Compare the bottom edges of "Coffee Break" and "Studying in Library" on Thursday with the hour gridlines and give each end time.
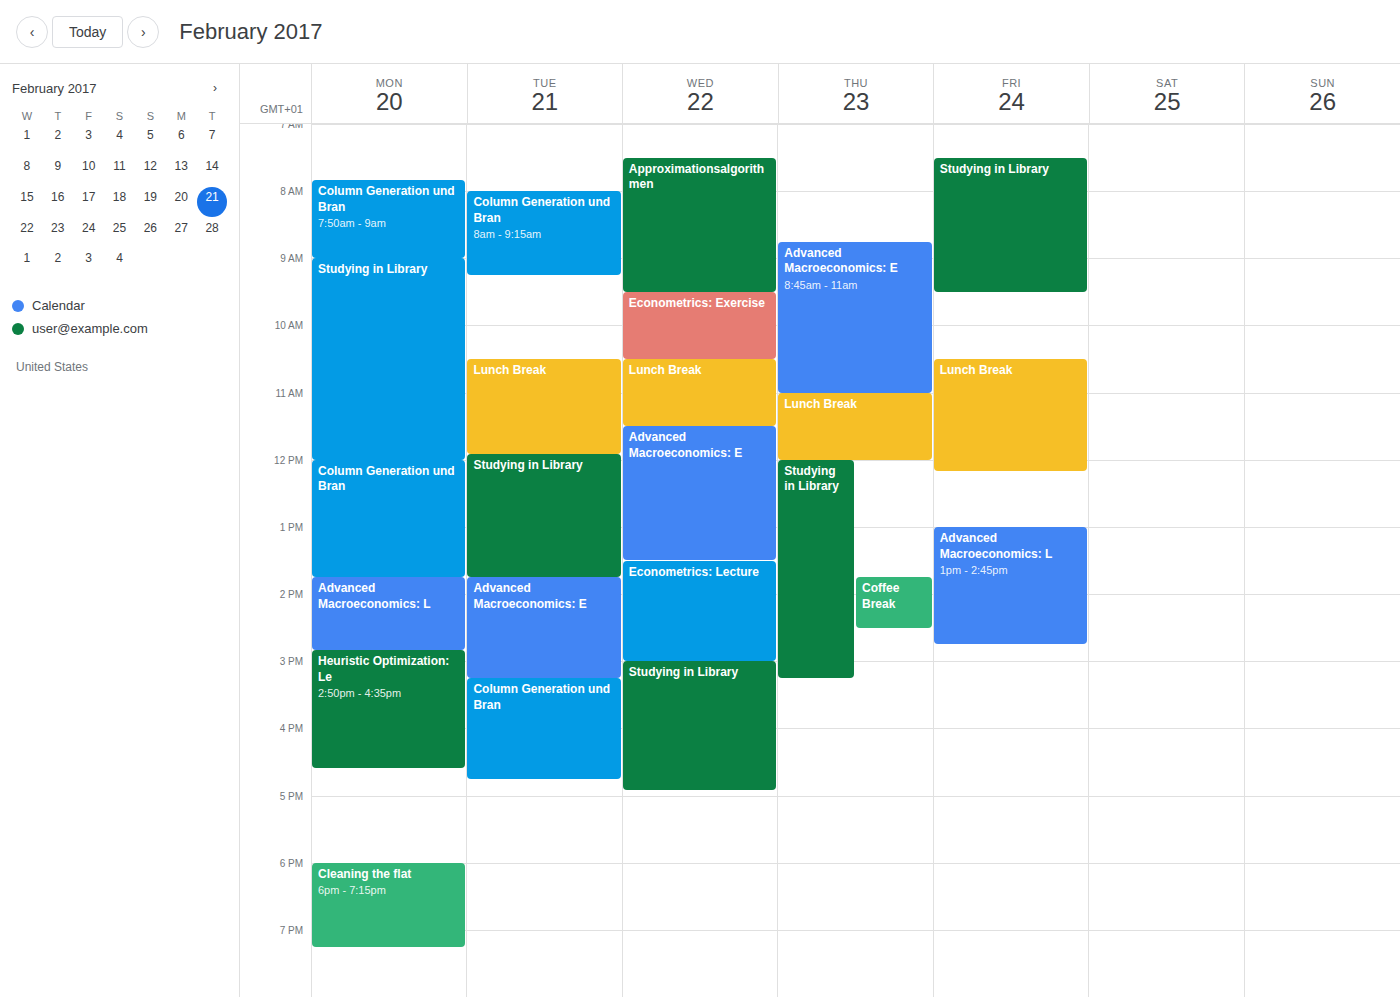
"Coffee Break": 2:30 PM, halfway between the 2 PM and 3 PM lines. "Studying in Library": 3:15 PM, neither: a quarter of the way from the 3 PM line to the 4 PM line.